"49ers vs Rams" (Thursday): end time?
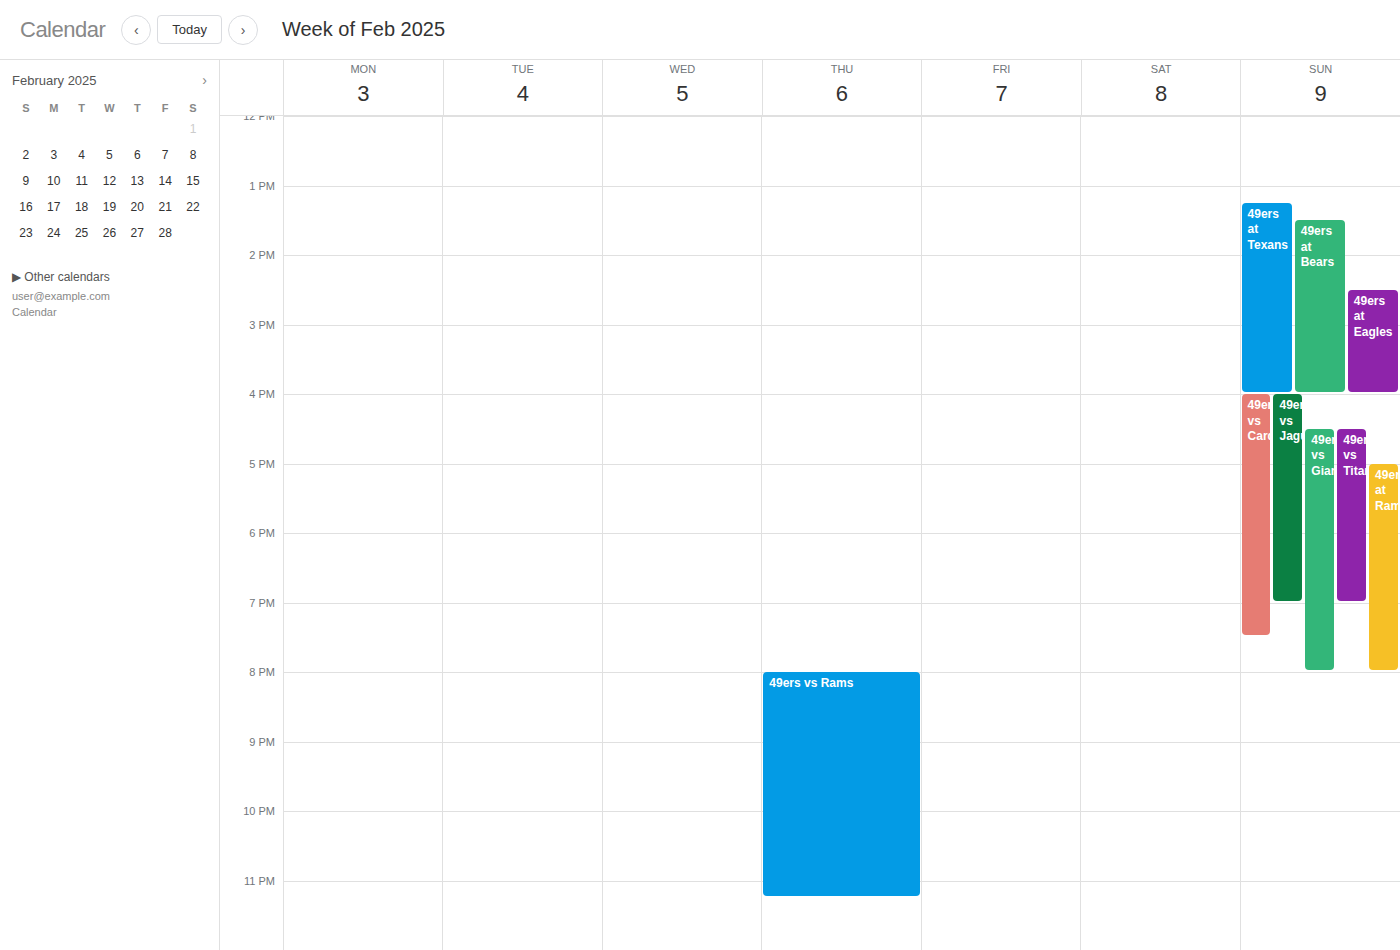
11:15 PM